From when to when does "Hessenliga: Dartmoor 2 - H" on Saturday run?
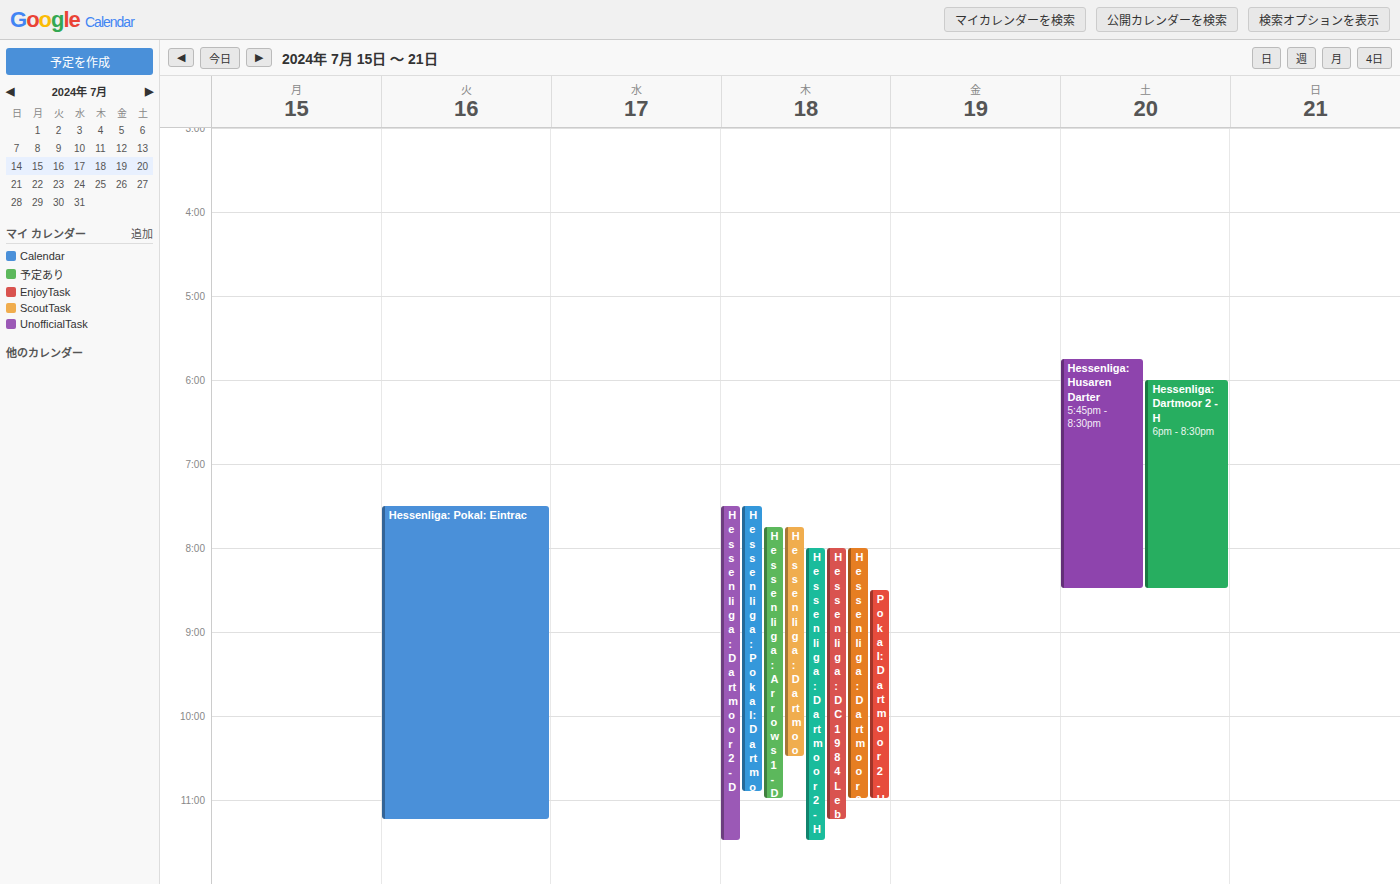
18:00 to 20:30